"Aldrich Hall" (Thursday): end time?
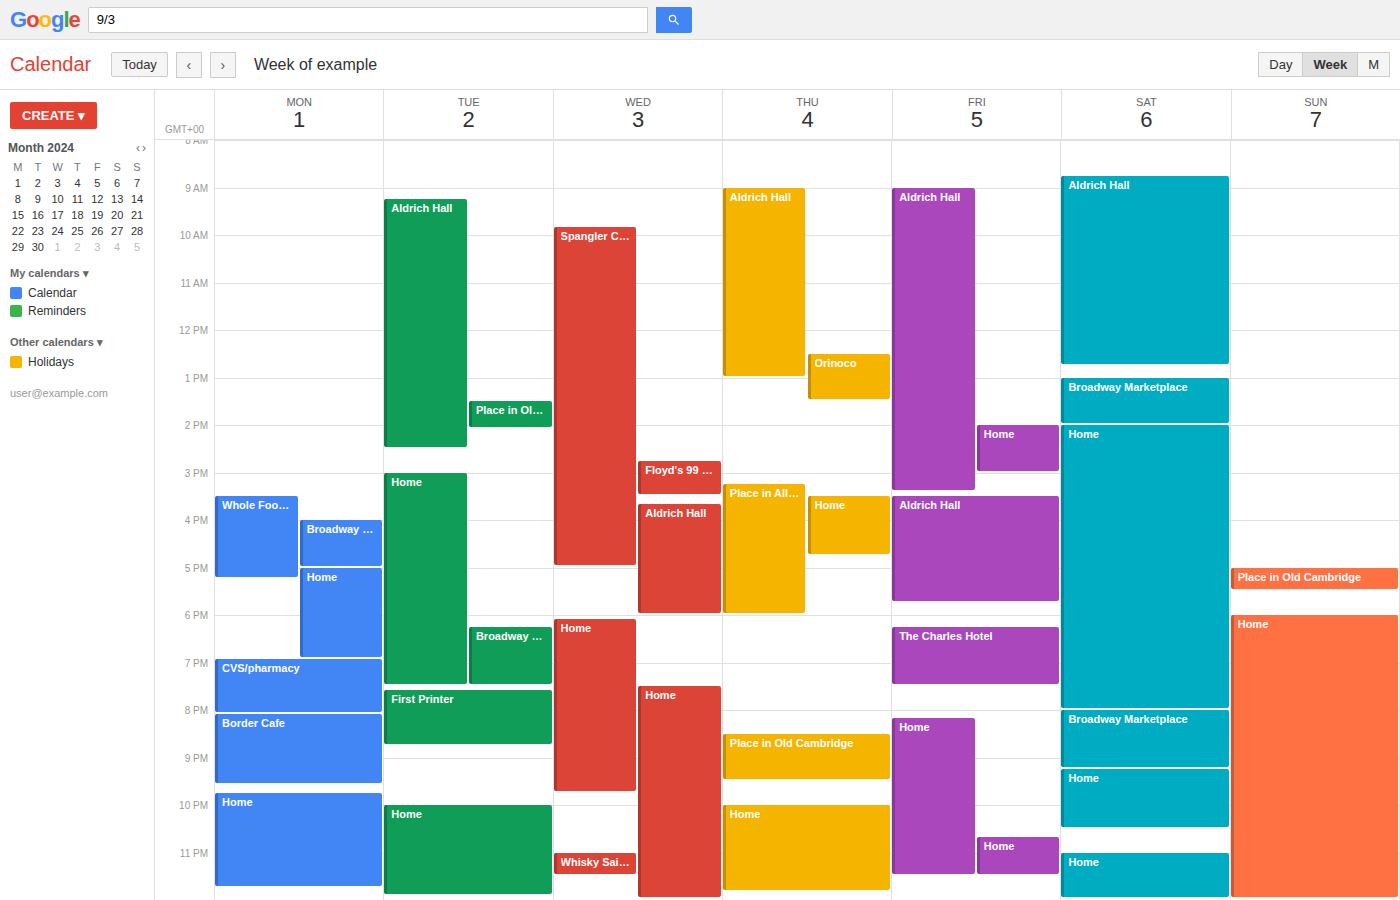
1:00 PM